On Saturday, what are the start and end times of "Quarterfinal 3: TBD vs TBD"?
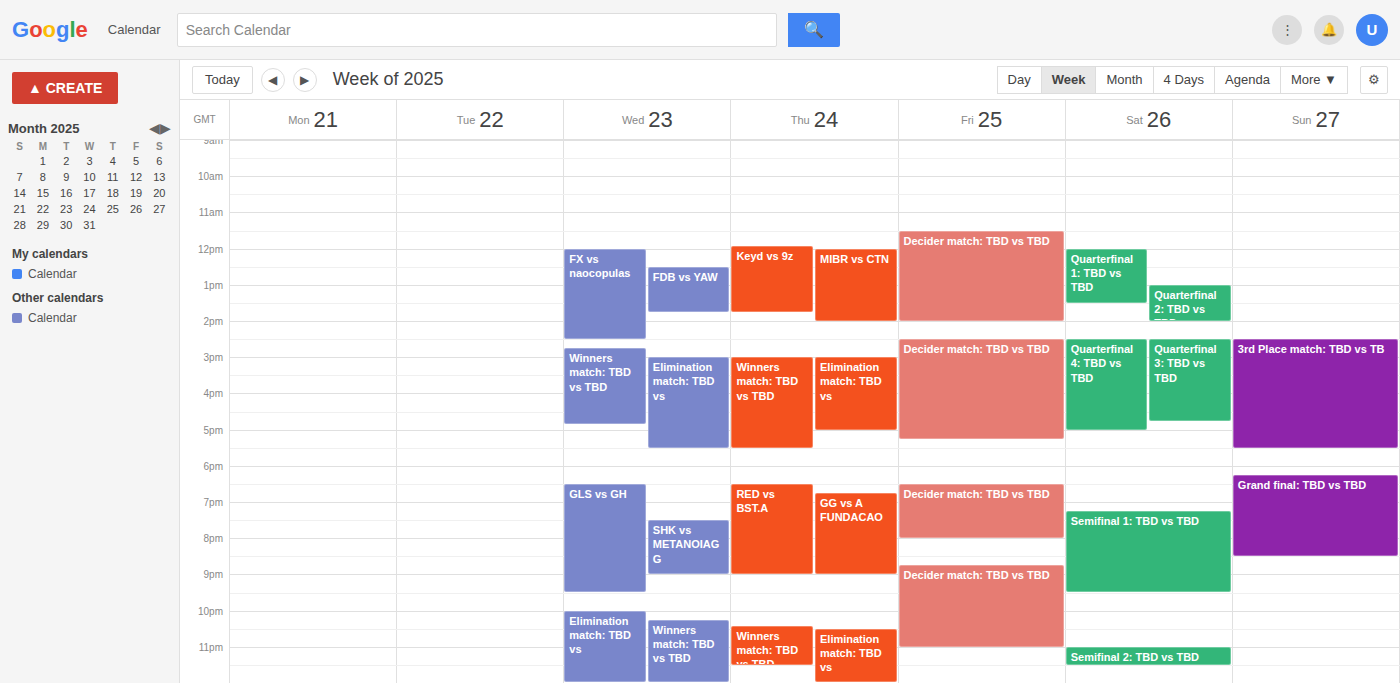
2:30 PM to 4:45 PM